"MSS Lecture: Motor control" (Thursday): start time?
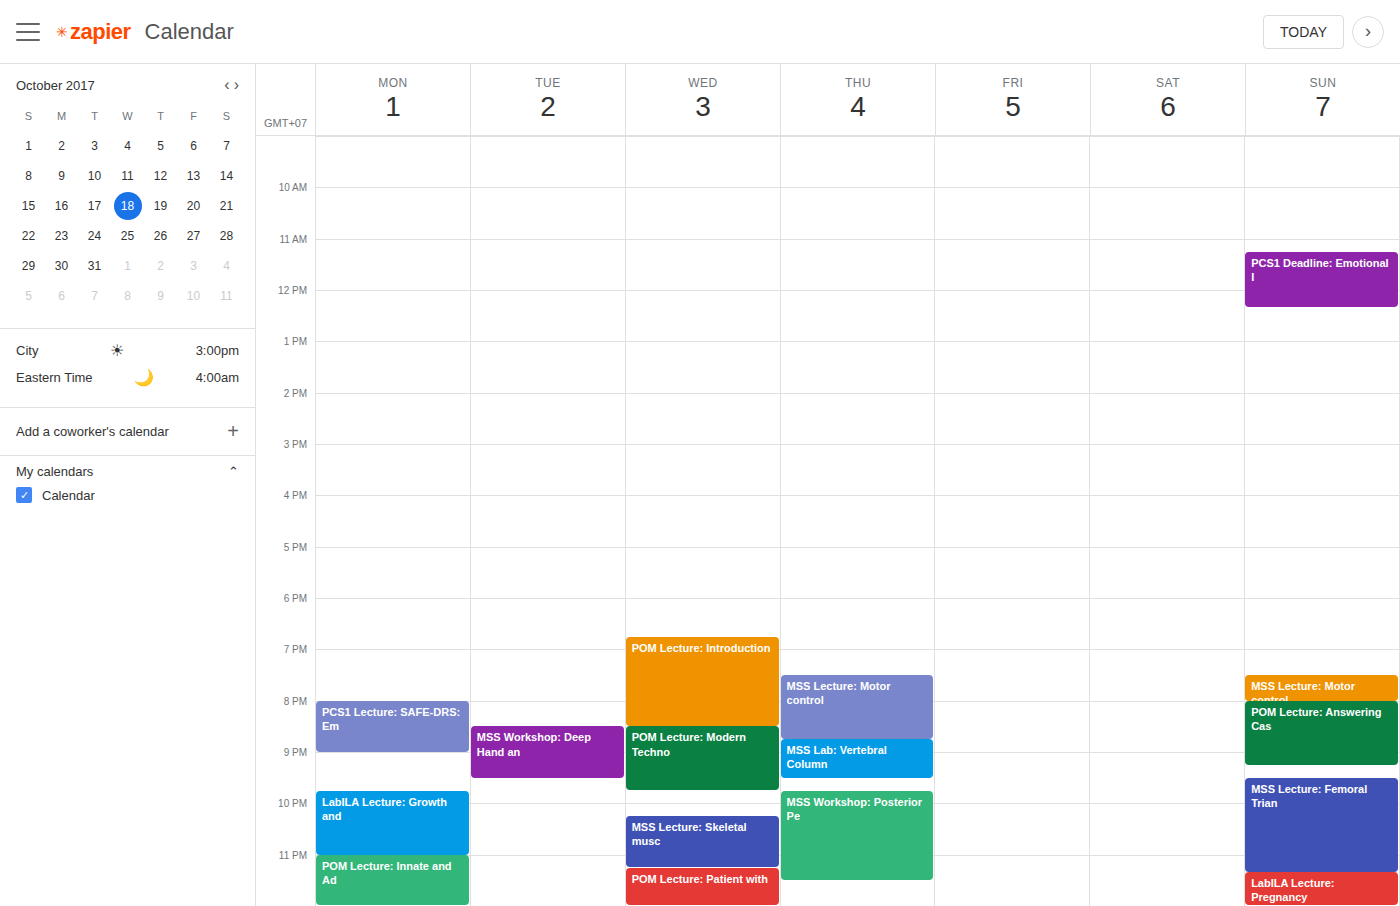
19:30